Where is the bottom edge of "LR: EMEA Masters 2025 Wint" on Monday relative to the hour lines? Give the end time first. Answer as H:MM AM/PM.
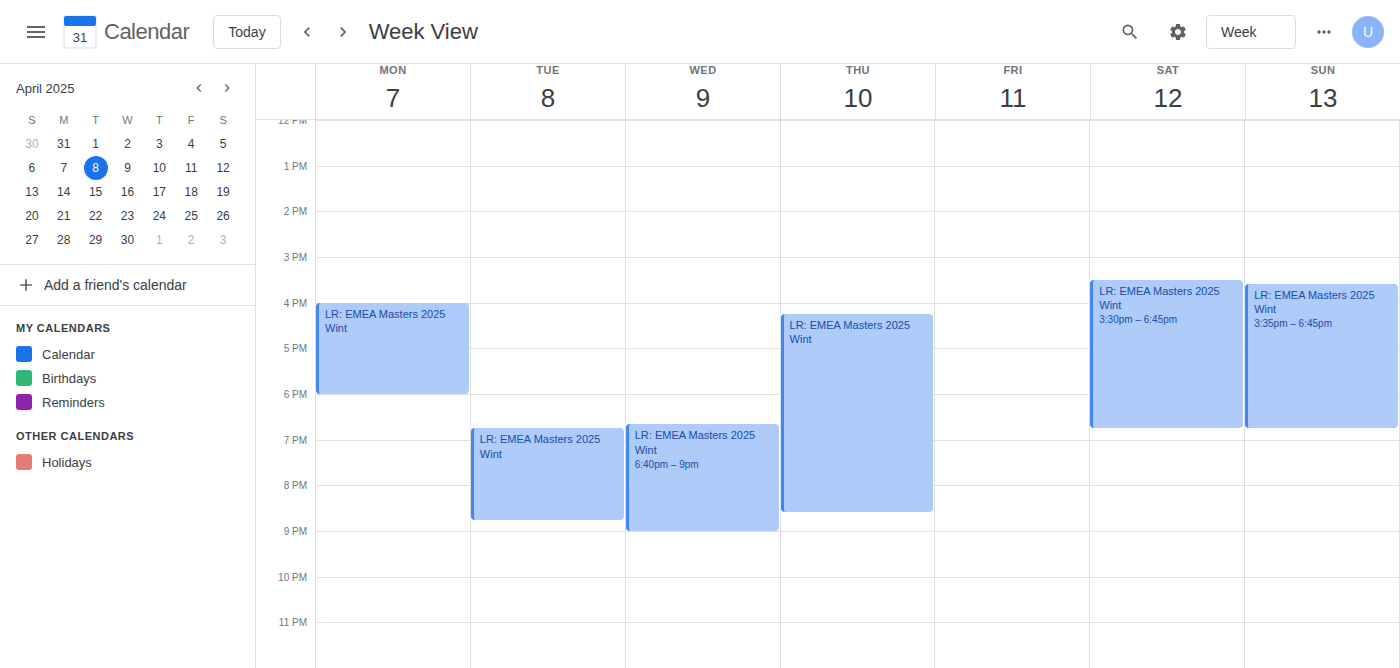
6:00 PM -- exactly on the 6 PM line.